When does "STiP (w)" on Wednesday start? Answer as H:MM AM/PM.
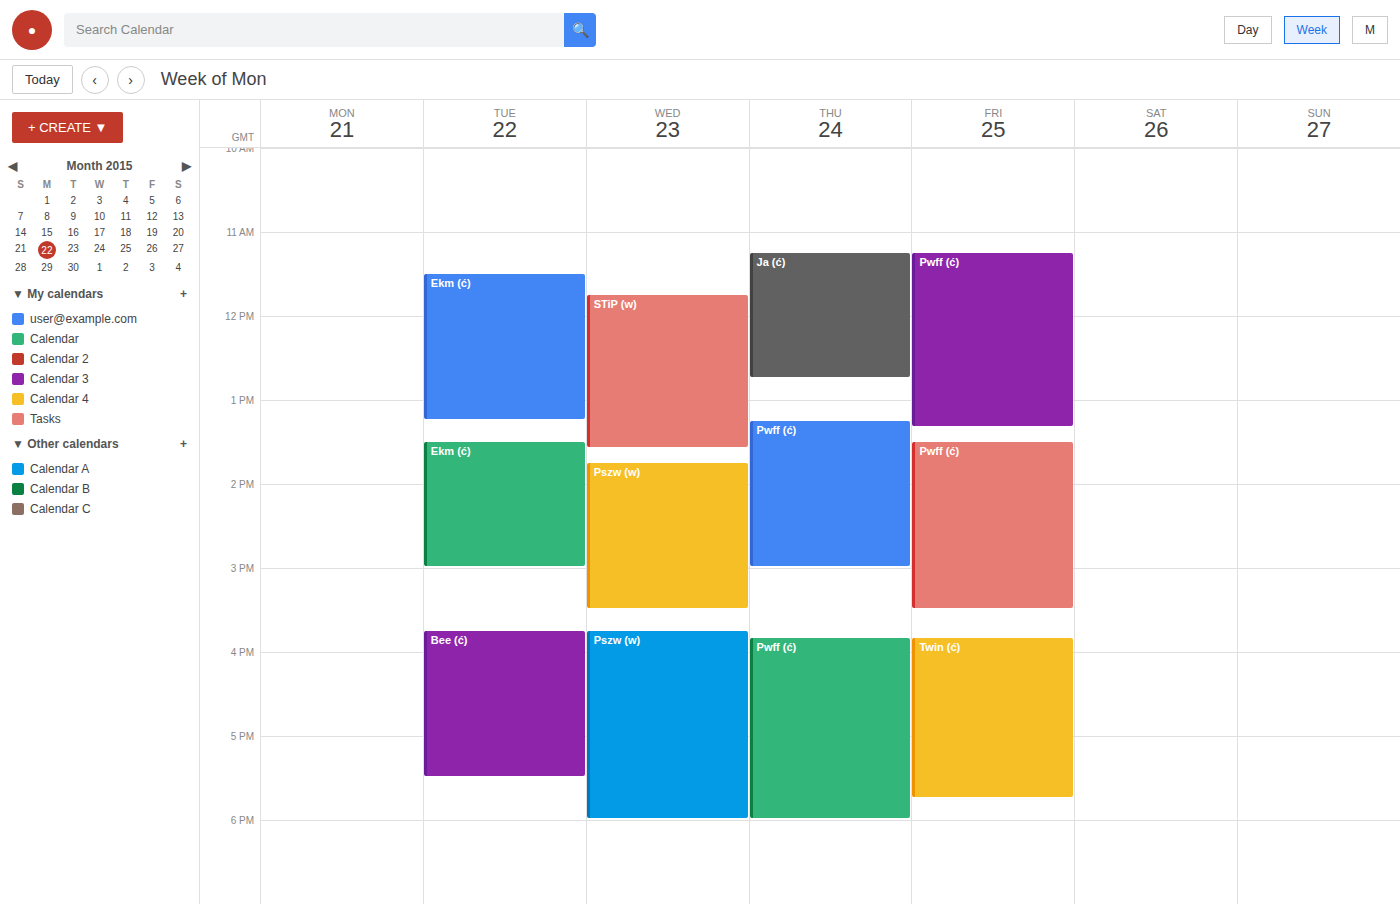
11:45 AM